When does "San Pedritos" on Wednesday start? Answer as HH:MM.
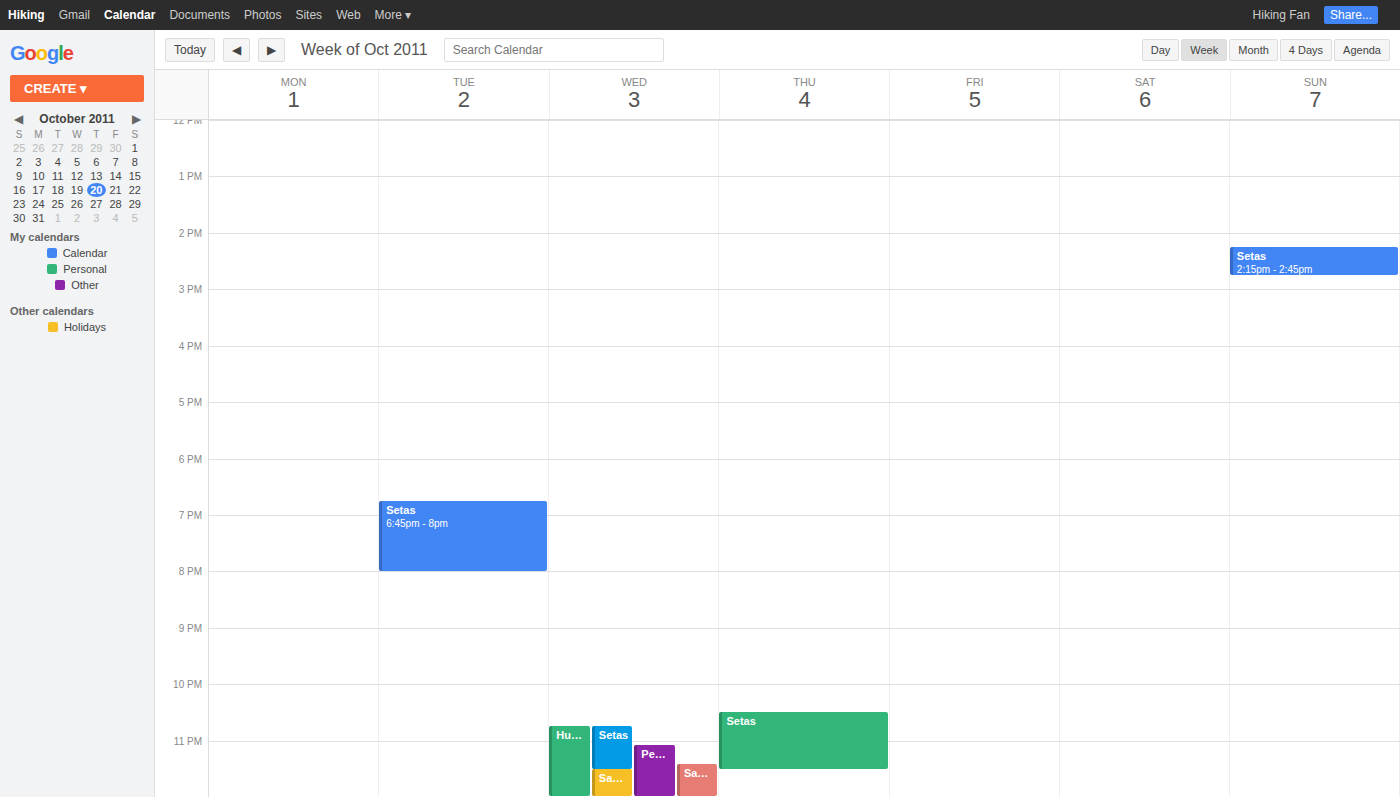
23:30